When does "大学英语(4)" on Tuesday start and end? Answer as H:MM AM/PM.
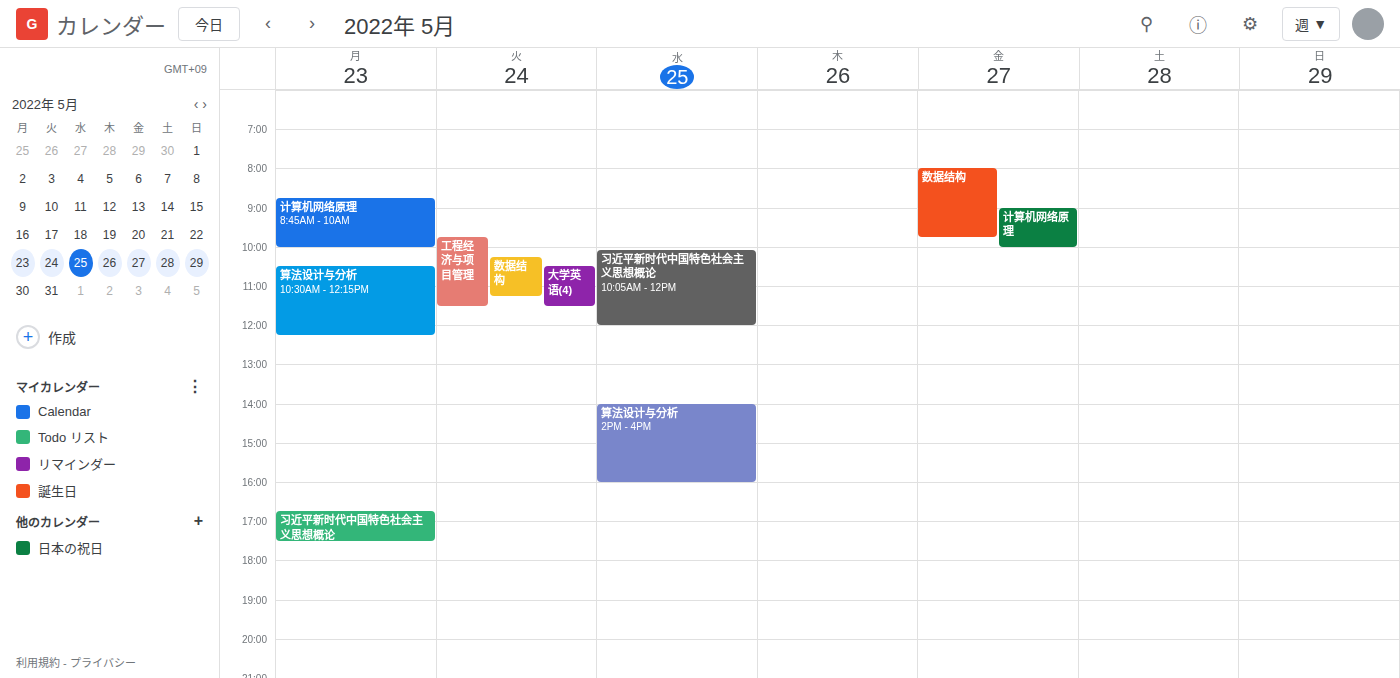
10:30 AM to 11:30 AM